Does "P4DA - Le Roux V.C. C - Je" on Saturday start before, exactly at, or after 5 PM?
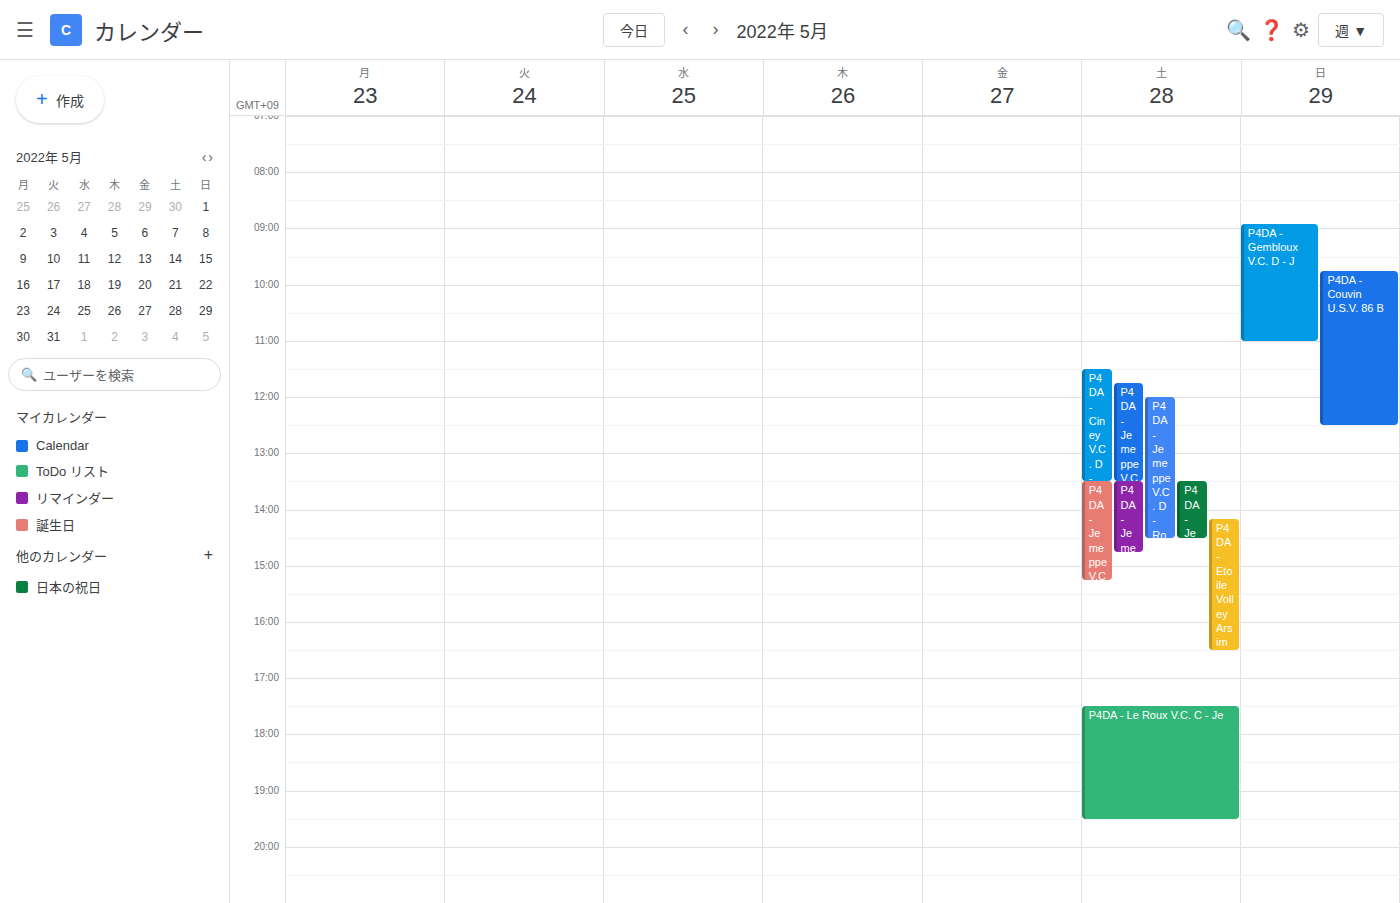
5:30 PM -- after 5 PM, 30 minutes below the 5 PM line.